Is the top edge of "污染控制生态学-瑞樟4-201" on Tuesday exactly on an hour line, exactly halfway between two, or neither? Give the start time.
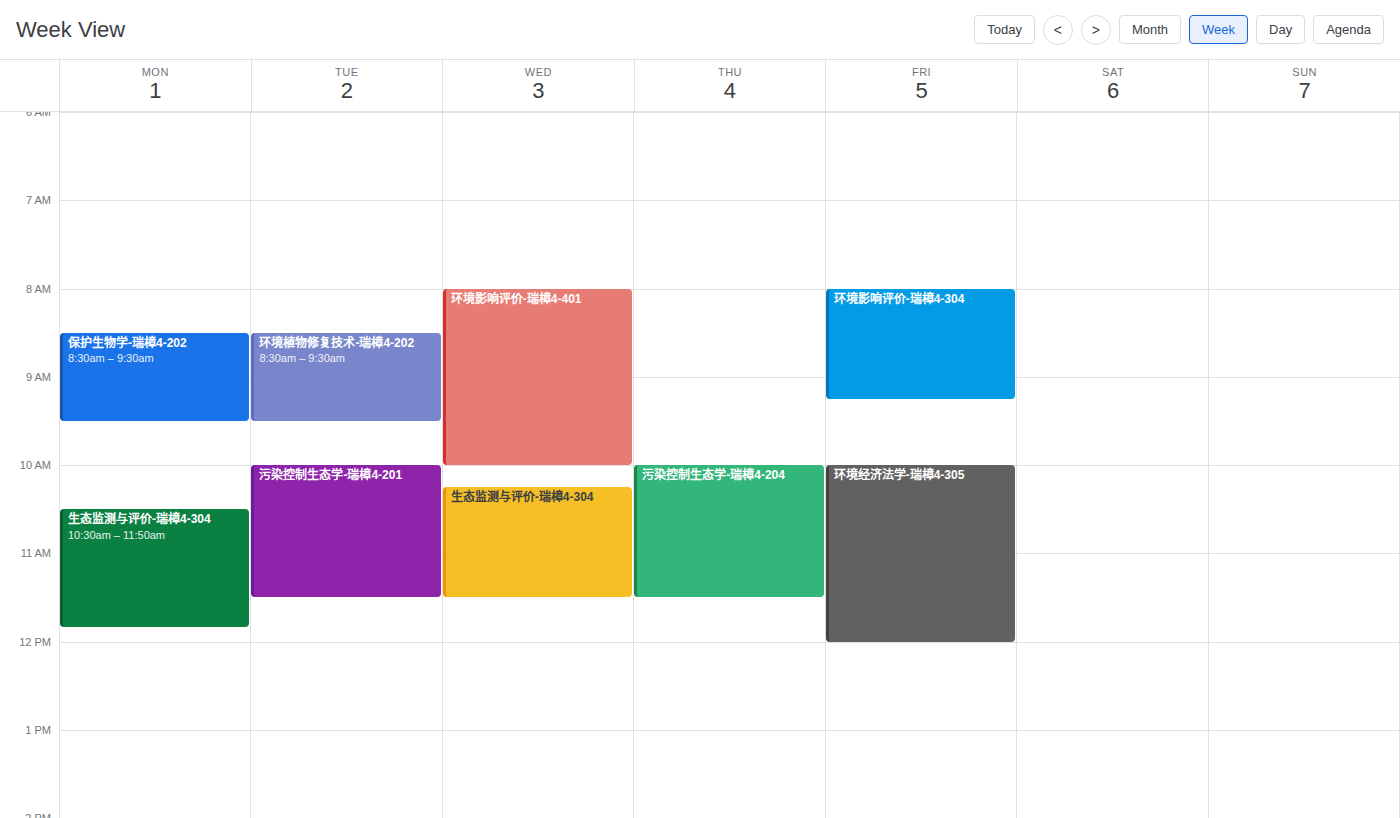
10:00 AM -- exactly on the 10 AM line.